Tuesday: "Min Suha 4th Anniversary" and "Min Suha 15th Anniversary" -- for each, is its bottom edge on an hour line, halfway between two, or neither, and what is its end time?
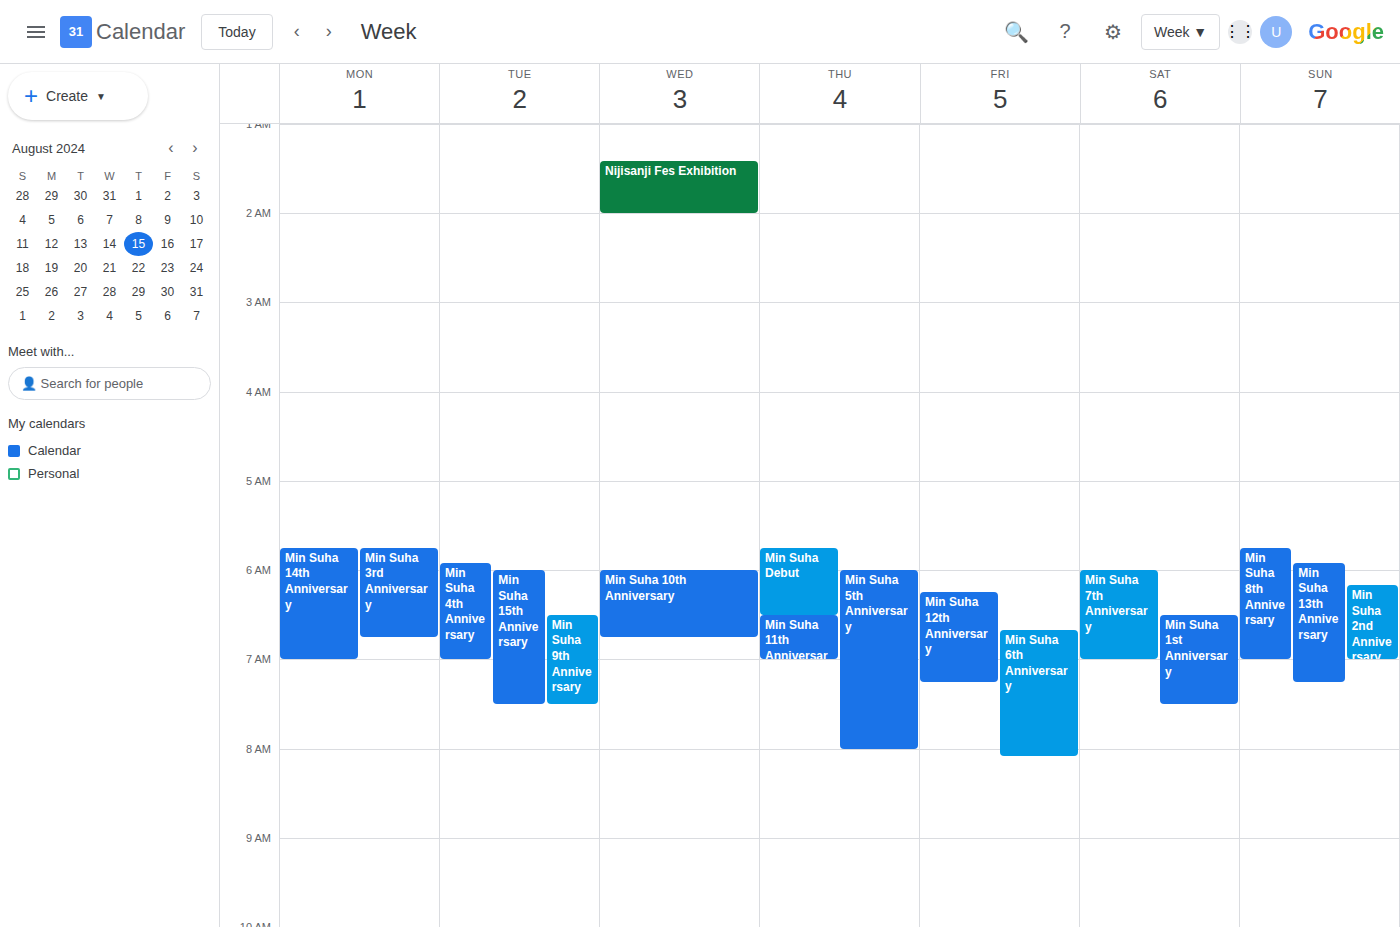
"Min Suha 4th Anniversary": 07:00, exactly on the 07:00 line. "Min Suha 15th Anniversary": 07:30, halfway between the 07:00 and 08:00 lines.